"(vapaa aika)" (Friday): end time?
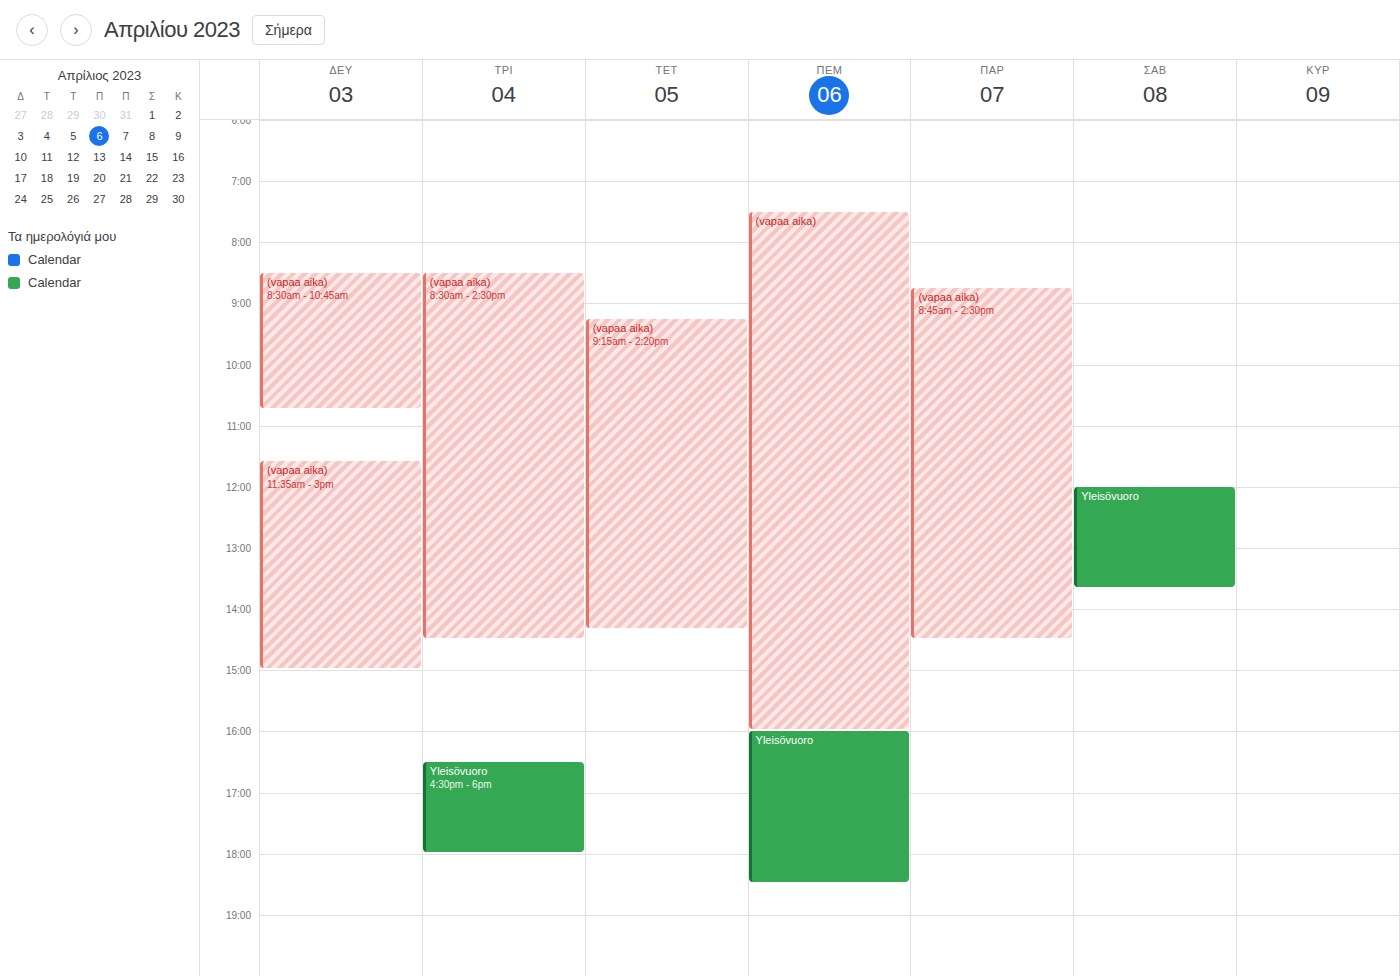
2:30 PM